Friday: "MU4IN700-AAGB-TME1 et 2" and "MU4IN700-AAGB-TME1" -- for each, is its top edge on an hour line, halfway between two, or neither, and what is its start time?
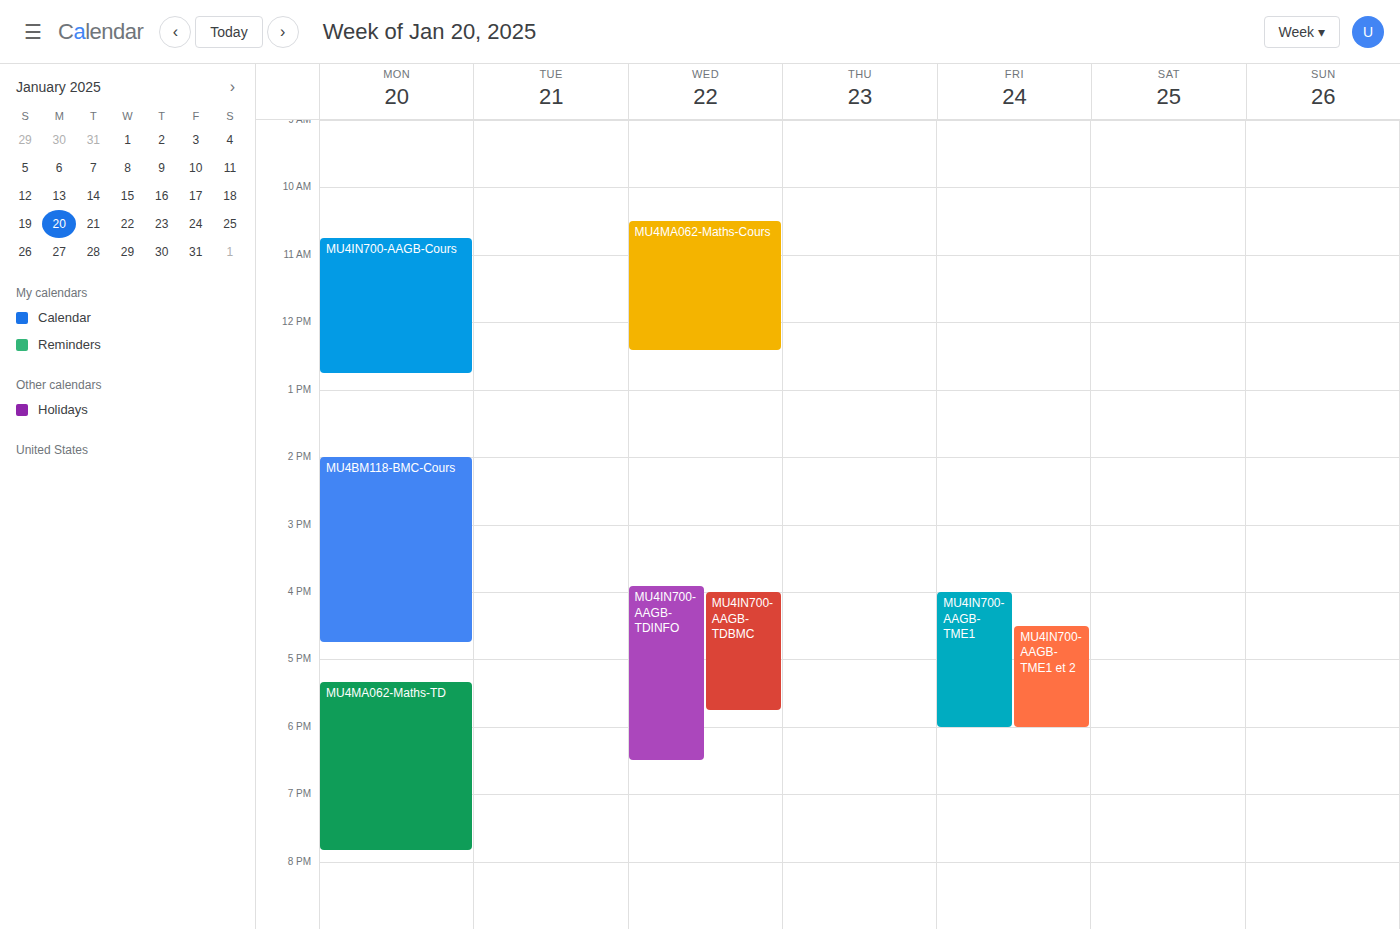
"MU4IN700-AAGB-TME1 et 2": 4:30 PM, halfway between the 4 PM and 5 PM lines. "MU4IN700-AAGB-TME1": 4:00 PM, exactly on the 4 PM line.